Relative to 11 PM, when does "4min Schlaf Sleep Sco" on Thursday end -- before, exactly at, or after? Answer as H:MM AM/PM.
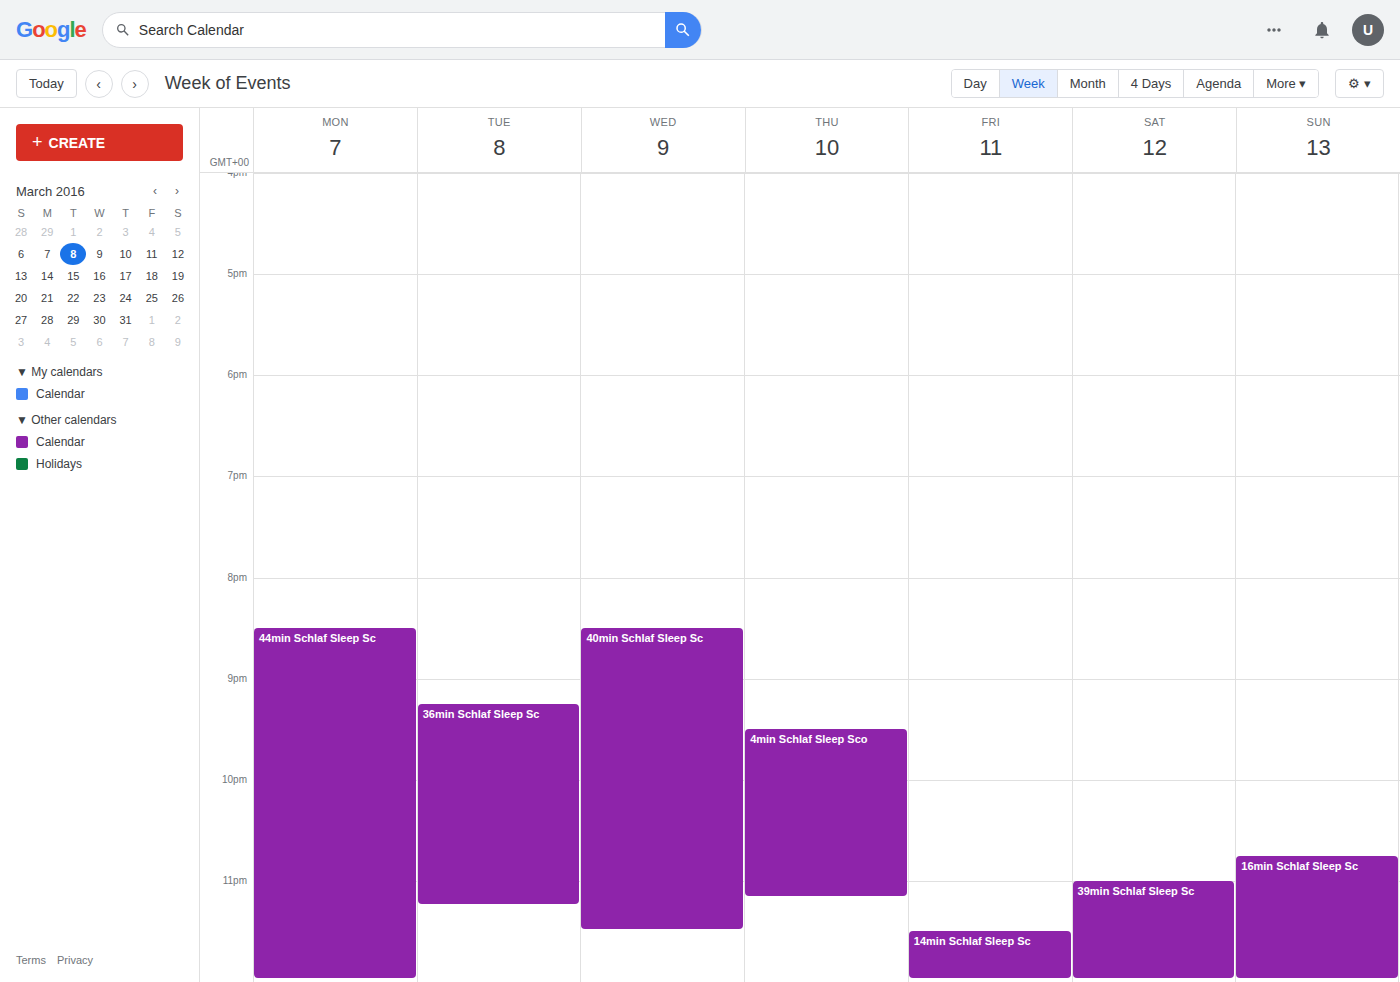
11:10 PM -- after 11 PM, 10 minutes below the 11 PM line.